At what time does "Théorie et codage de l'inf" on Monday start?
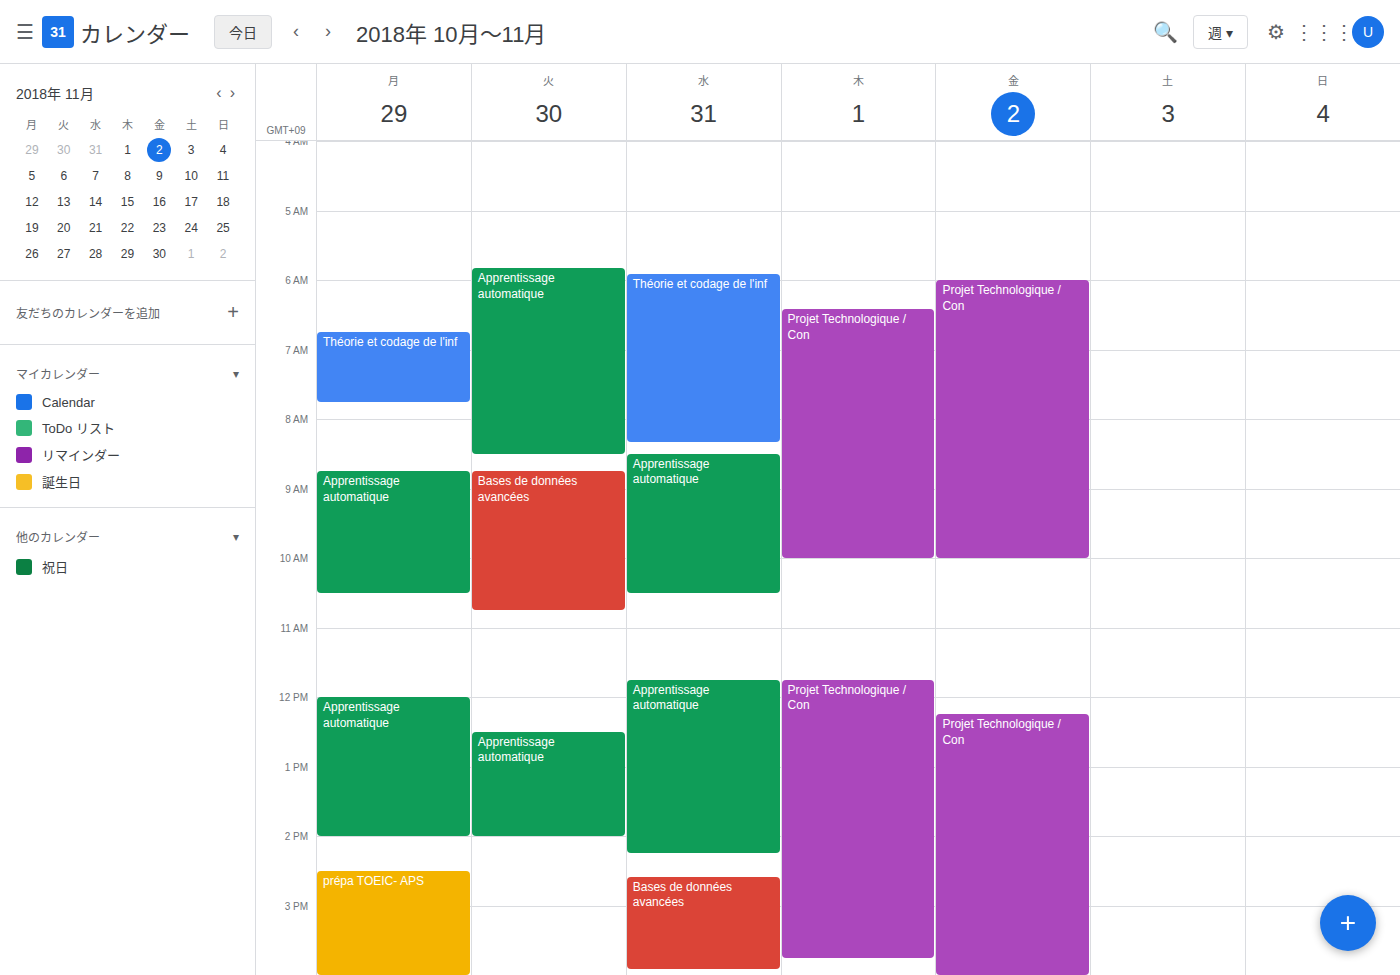
6:45 AM